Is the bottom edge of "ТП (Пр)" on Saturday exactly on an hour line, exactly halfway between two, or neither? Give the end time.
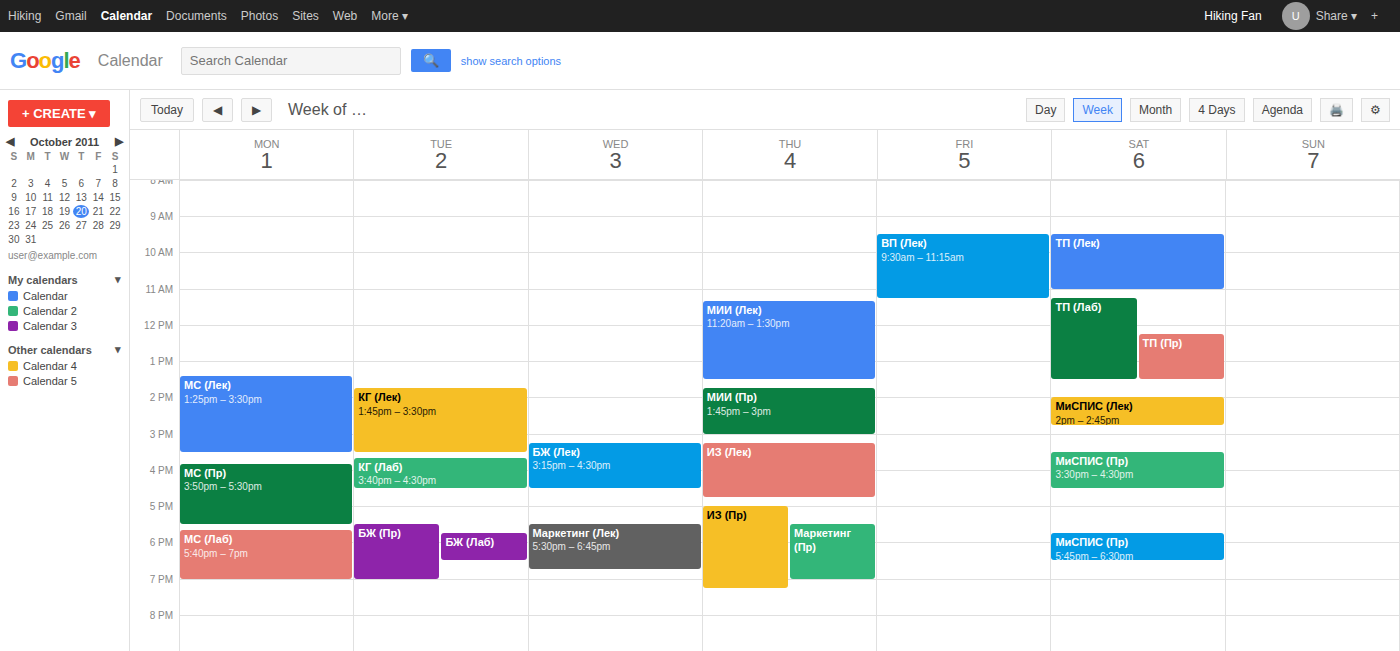
1:30 PM -- halfway between the 1 PM and 2 PM lines.